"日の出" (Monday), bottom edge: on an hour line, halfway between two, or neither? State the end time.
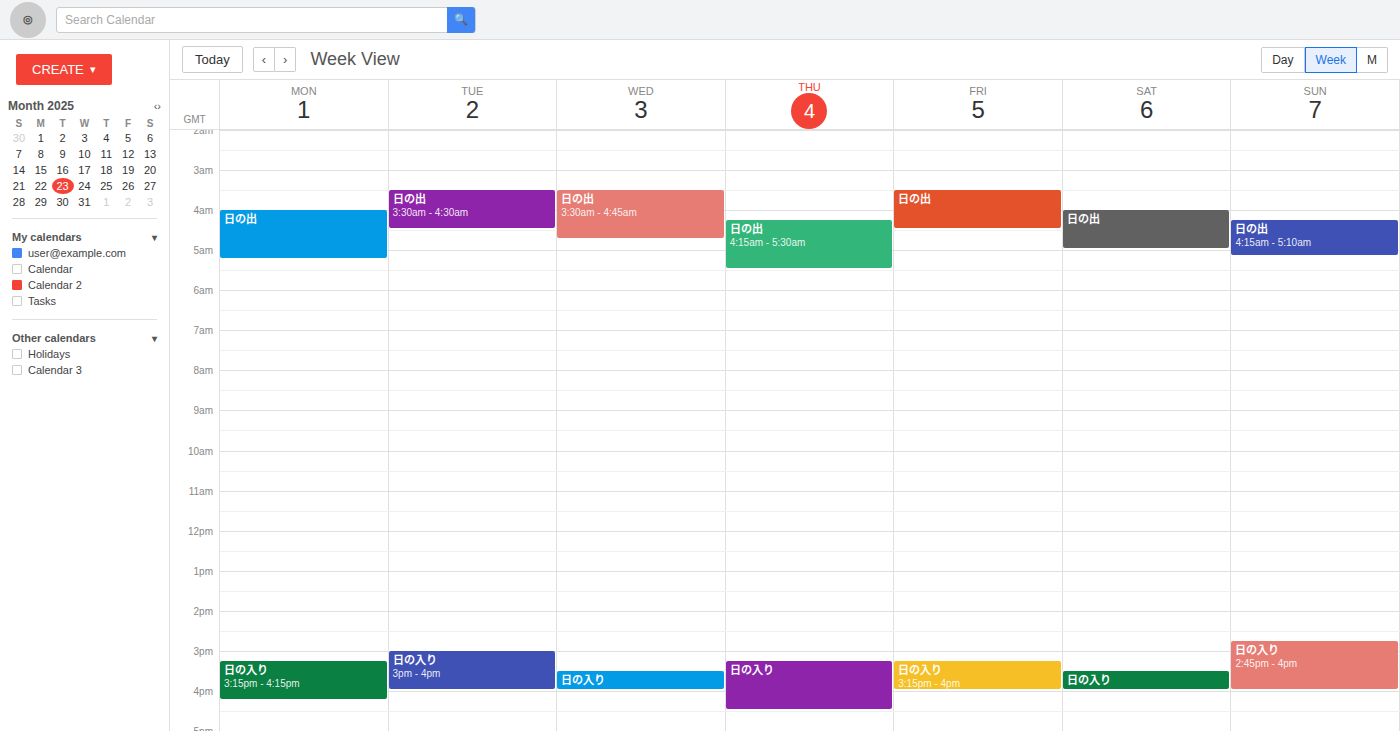
5:15 AM -- neither: a quarter of the way from the 5 AM line to the 6 AM line.